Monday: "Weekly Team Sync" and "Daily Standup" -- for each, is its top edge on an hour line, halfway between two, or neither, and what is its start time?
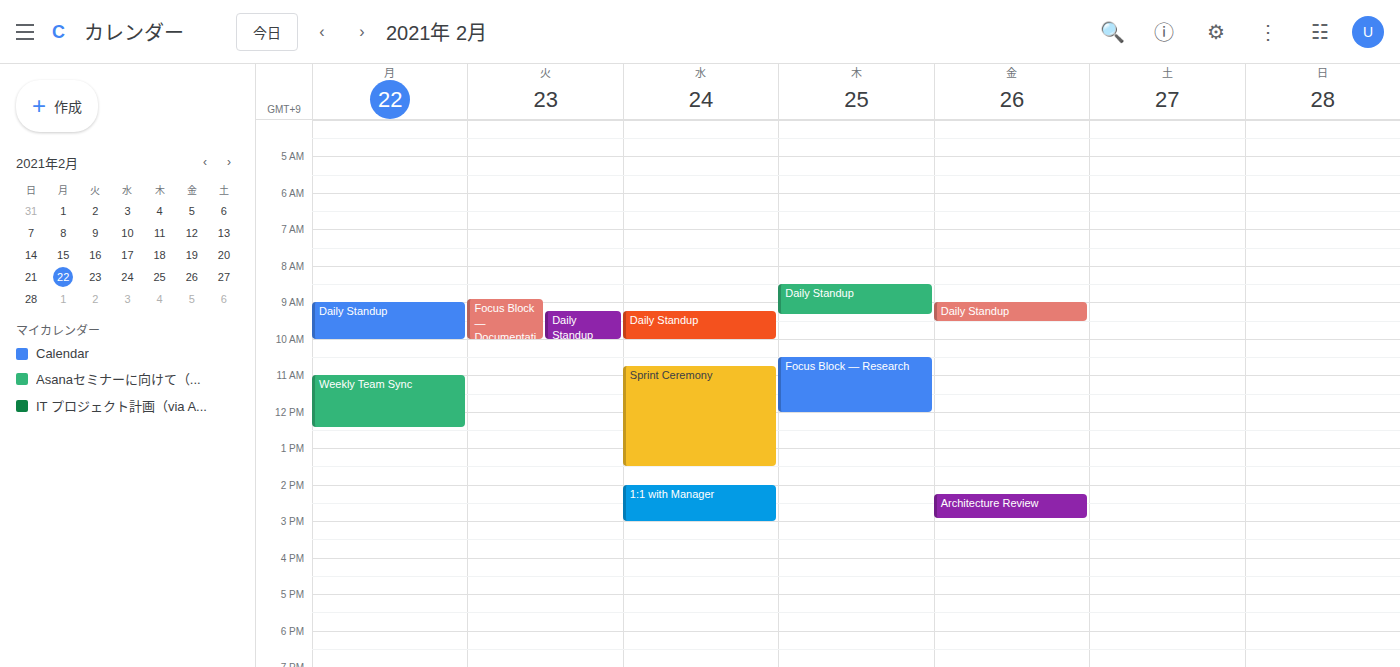
"Weekly Team Sync": 11:00 AM, exactly on the 11 AM line. "Daily Standup": 9:00 AM, exactly on the 9 AM line.